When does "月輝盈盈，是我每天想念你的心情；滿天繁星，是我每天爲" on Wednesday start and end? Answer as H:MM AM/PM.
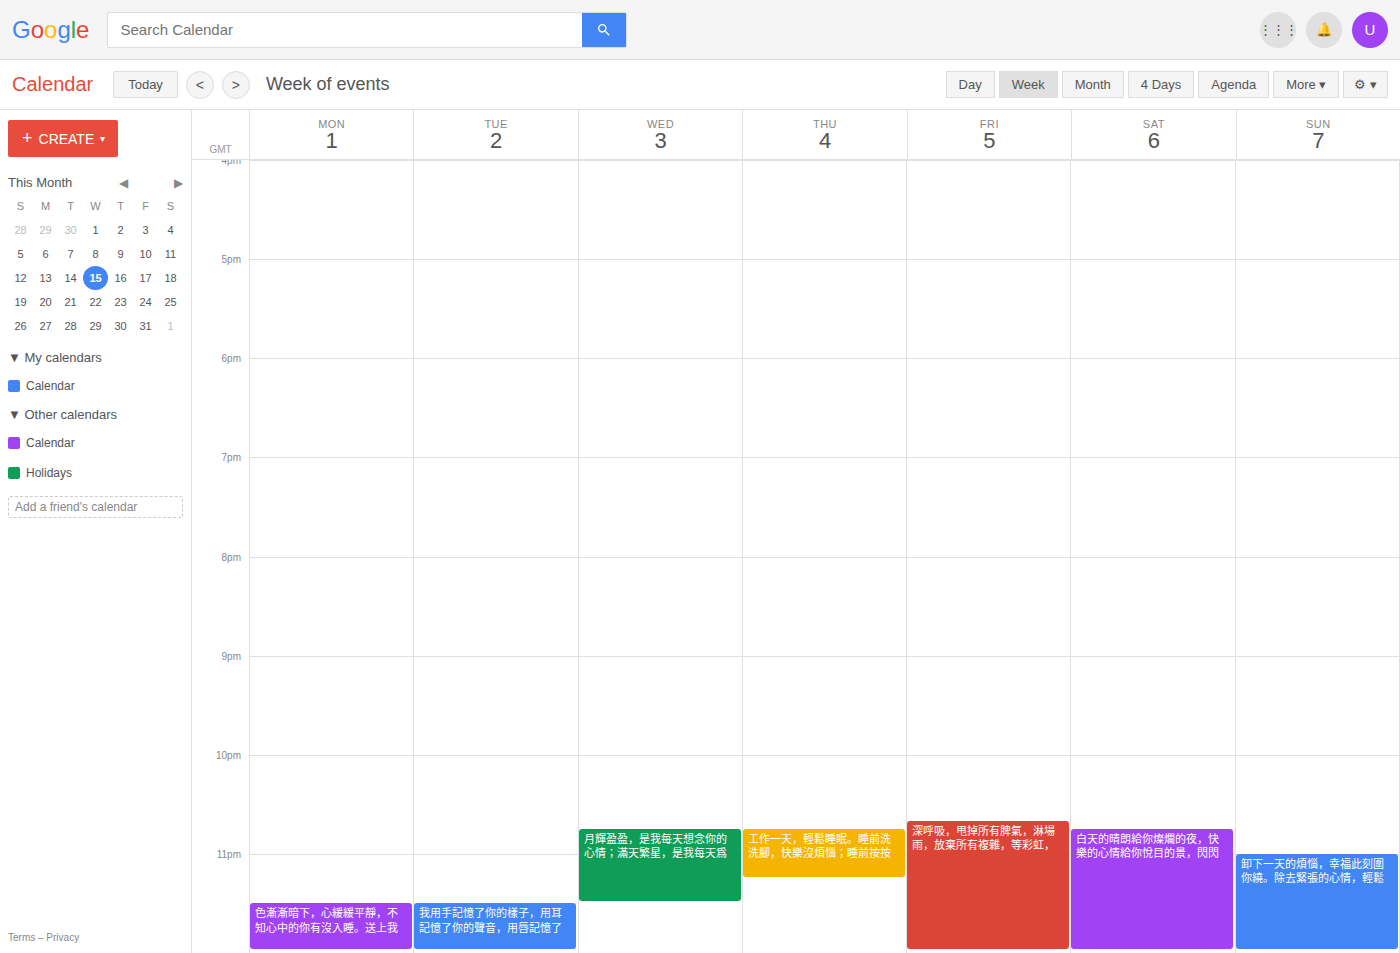
10:45 PM to 11:30 PM